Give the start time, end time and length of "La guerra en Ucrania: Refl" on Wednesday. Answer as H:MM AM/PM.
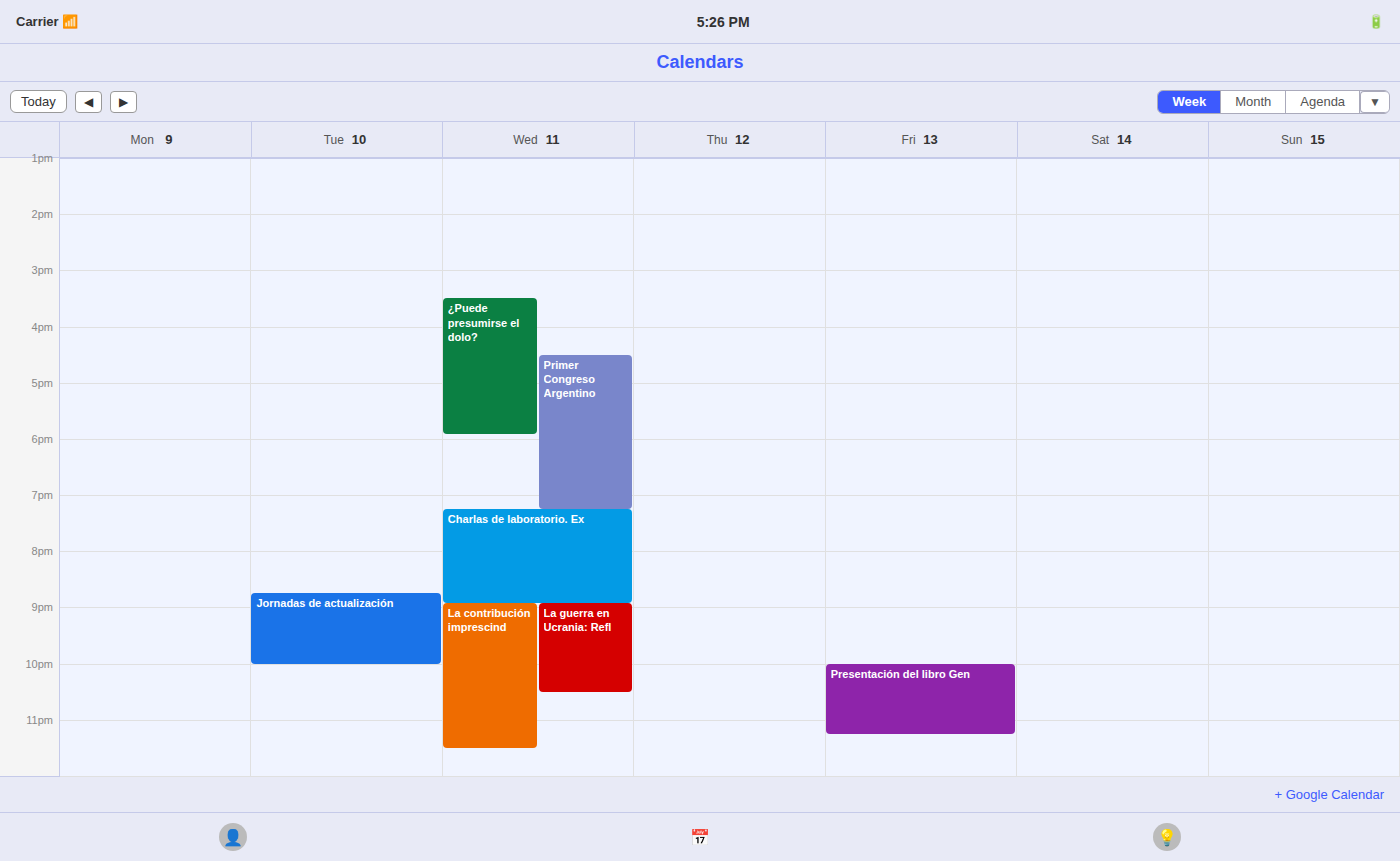
8:55 PM to 10:30 PM, 1 hour 35 minutes